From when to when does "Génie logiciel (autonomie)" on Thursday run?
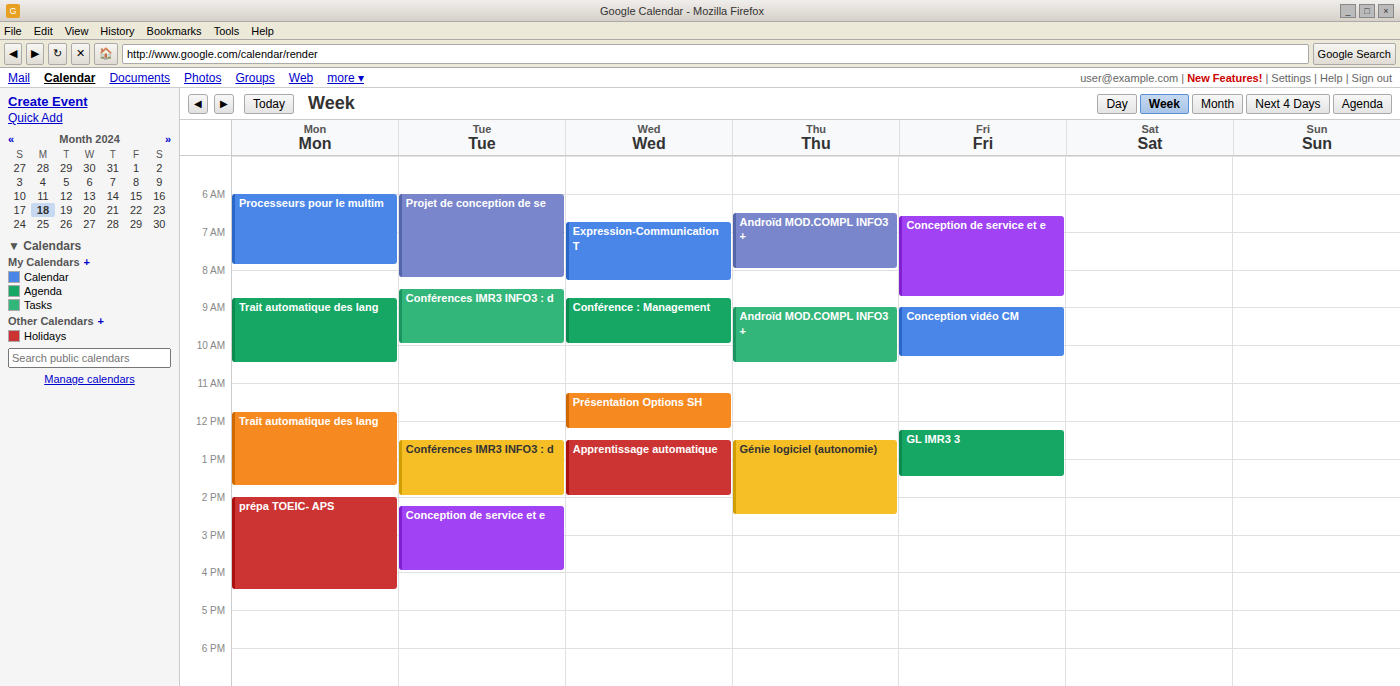
12:30 PM to 2:30 PM